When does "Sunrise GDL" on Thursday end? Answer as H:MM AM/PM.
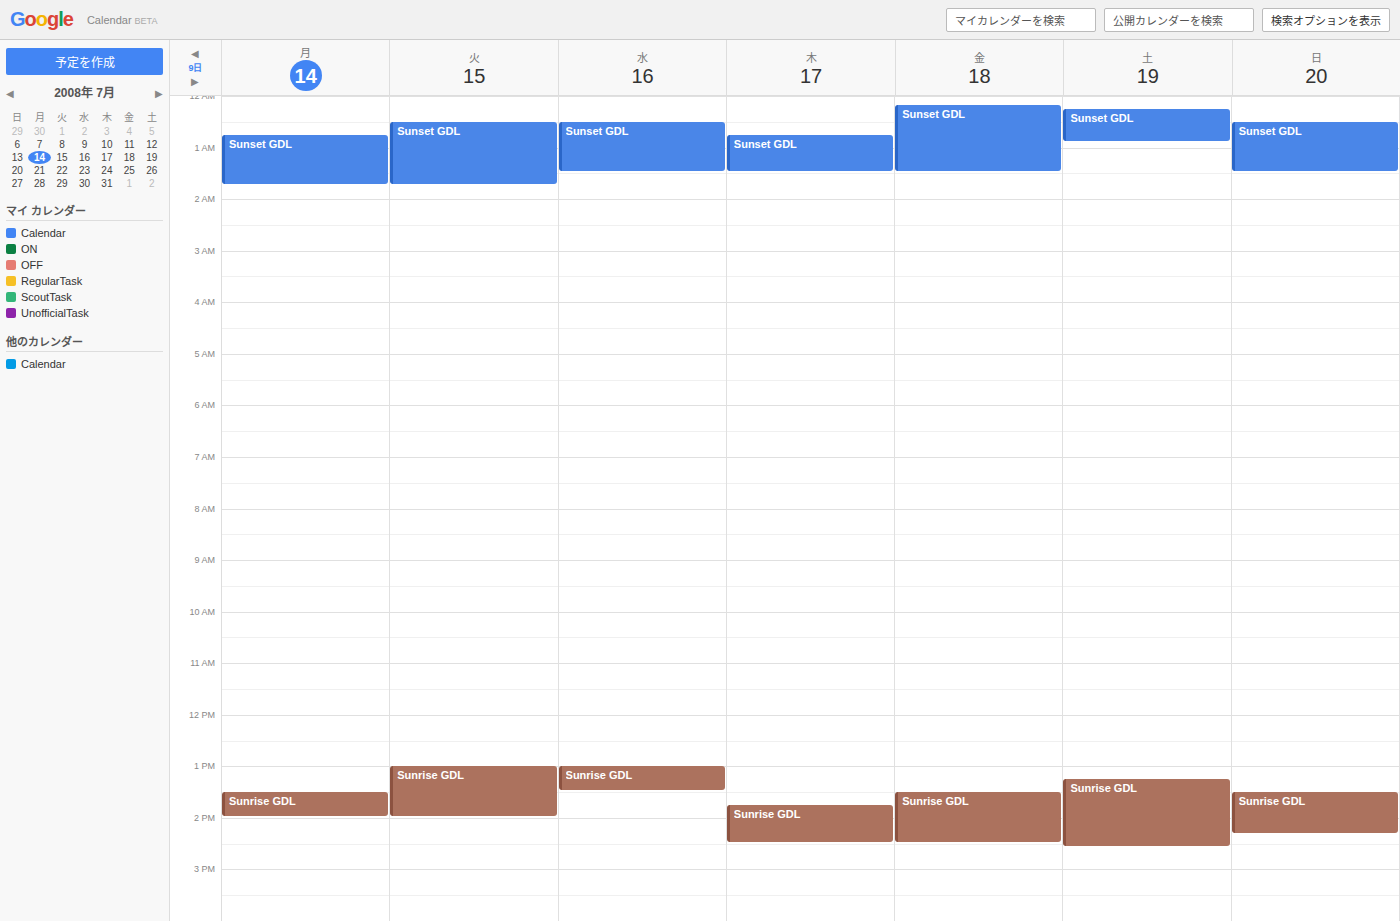
2:30 PM